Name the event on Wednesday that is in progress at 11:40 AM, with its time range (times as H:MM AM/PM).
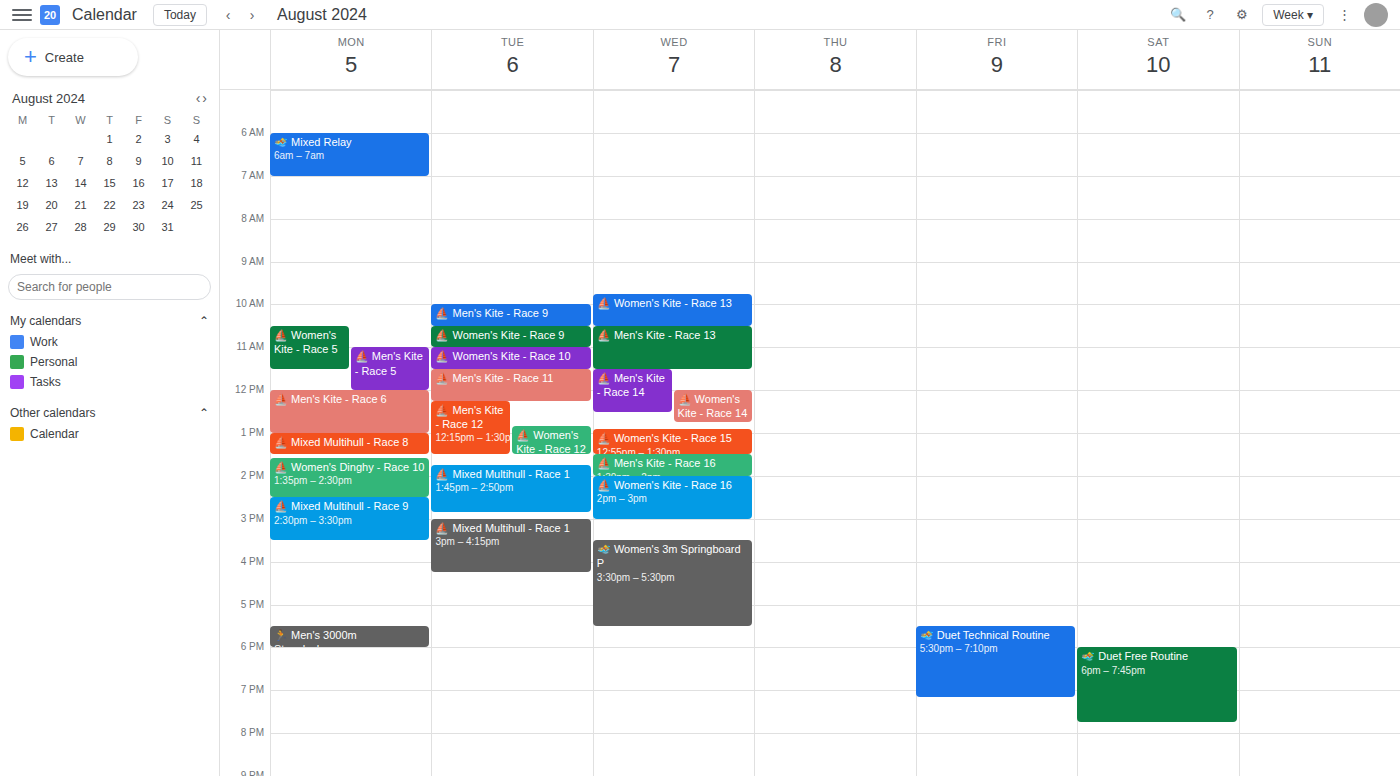
"⛵ Men's Kite - Race 14", 11:30 AM to 12:30 PM